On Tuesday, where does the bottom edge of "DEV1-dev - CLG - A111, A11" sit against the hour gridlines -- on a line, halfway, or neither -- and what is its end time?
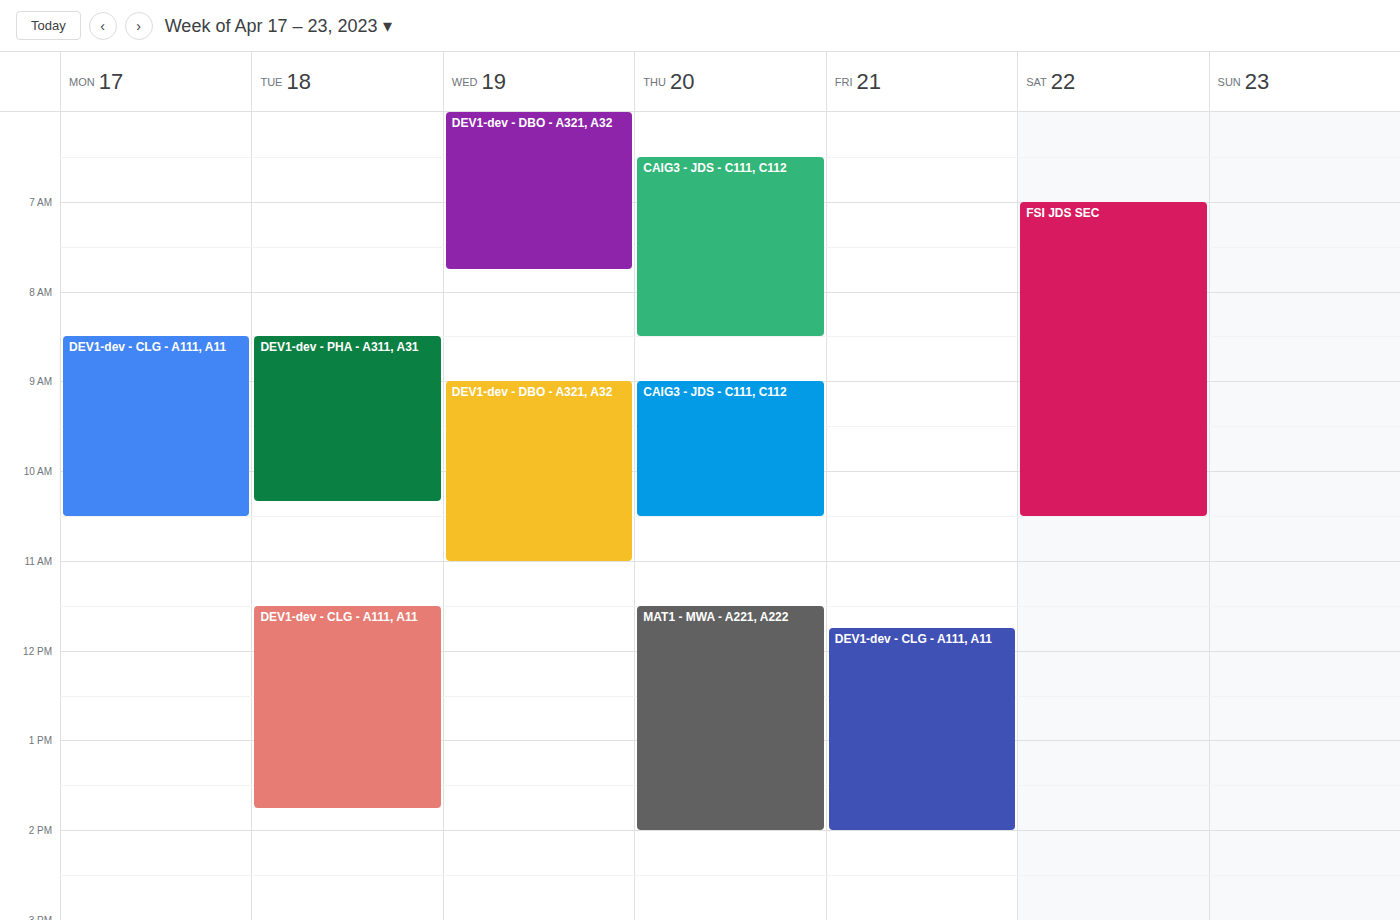
1:45 PM -- neither: three quarters of the way from the 1 PM line to the 2 PM line.